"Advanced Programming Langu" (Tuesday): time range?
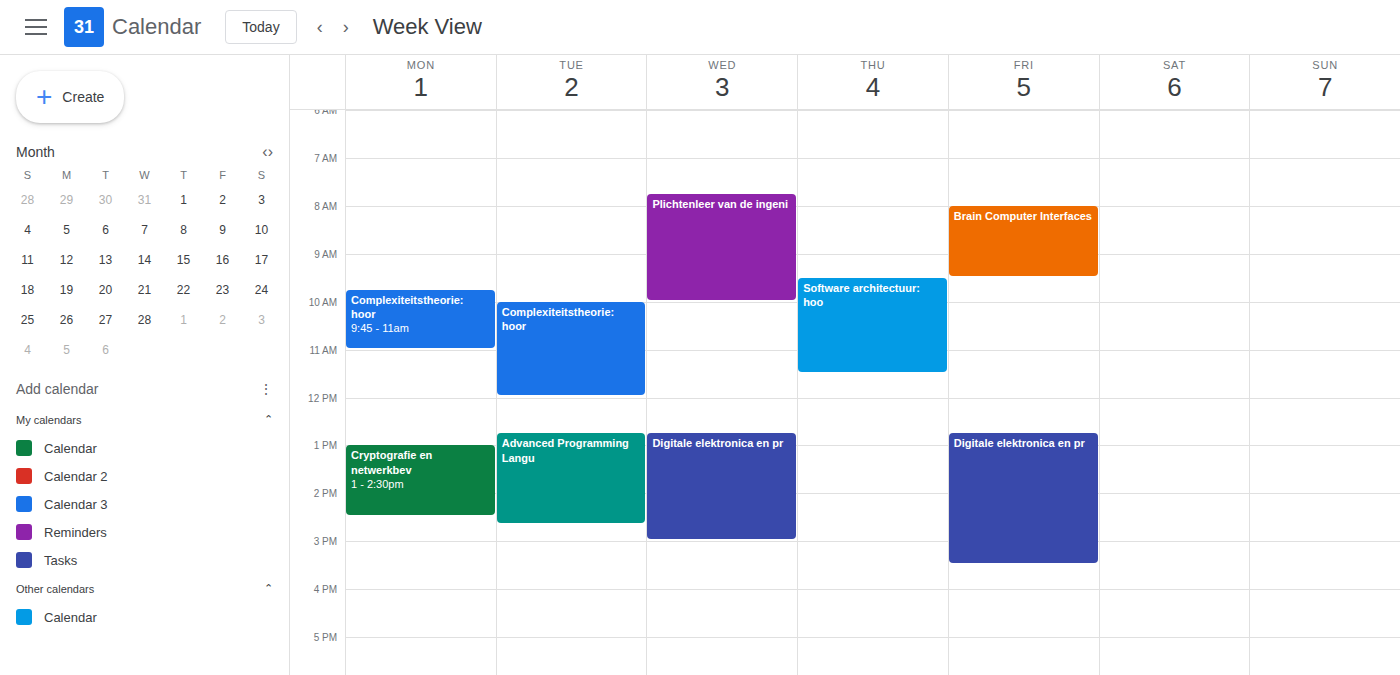
12:45 to 14:40